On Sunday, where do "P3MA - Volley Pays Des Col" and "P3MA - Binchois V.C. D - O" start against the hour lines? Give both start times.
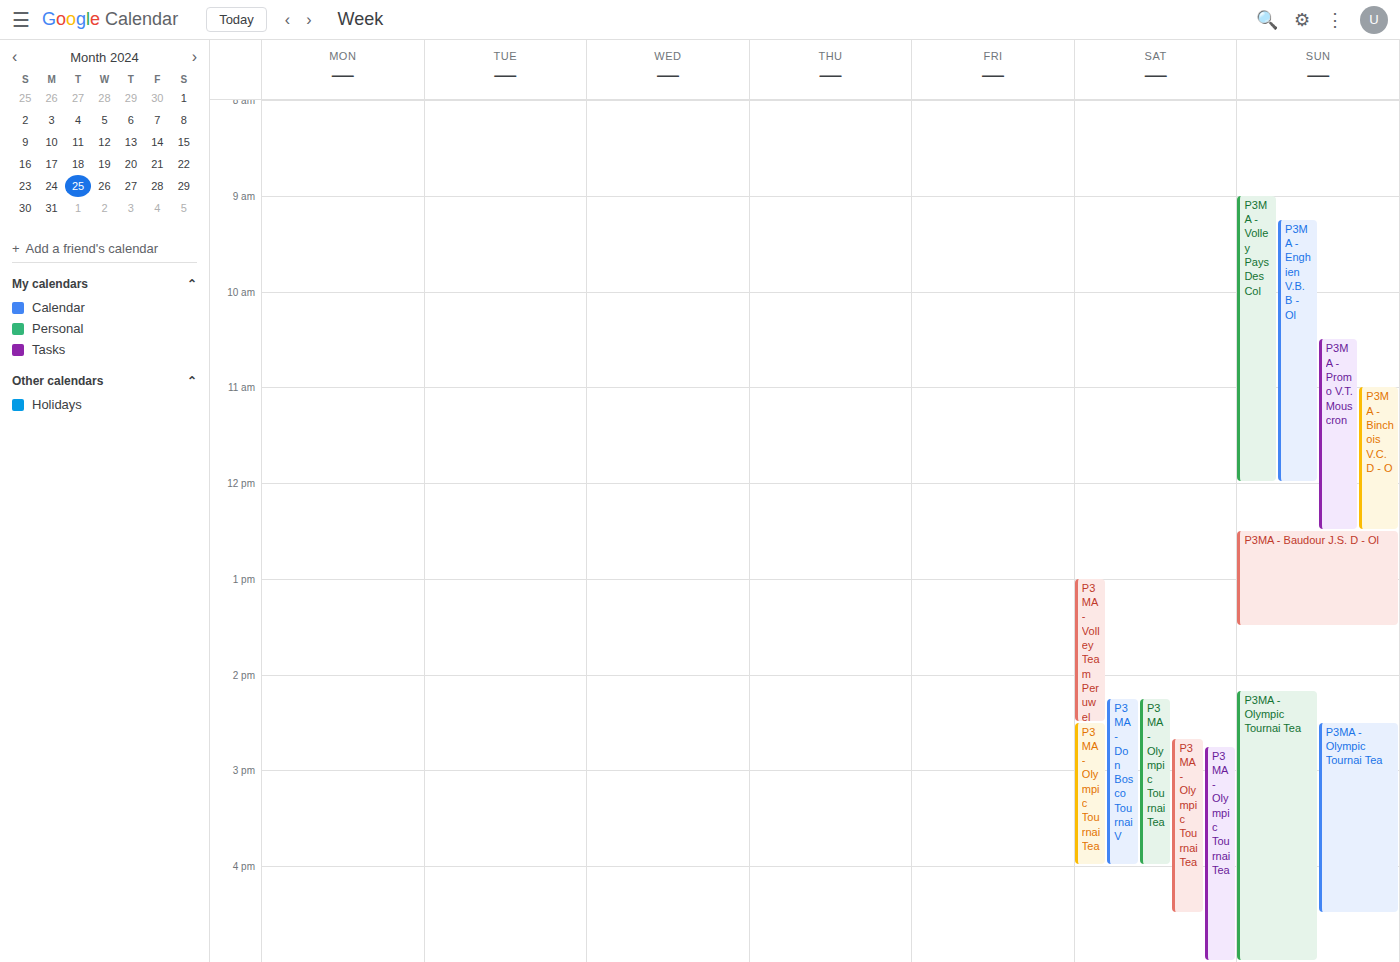
"P3MA - Volley Pays Des Col": 9:00 AM, exactly on the 9 AM line. "P3MA - Binchois V.C. D - O": 11:00 AM, exactly on the 11 AM line.